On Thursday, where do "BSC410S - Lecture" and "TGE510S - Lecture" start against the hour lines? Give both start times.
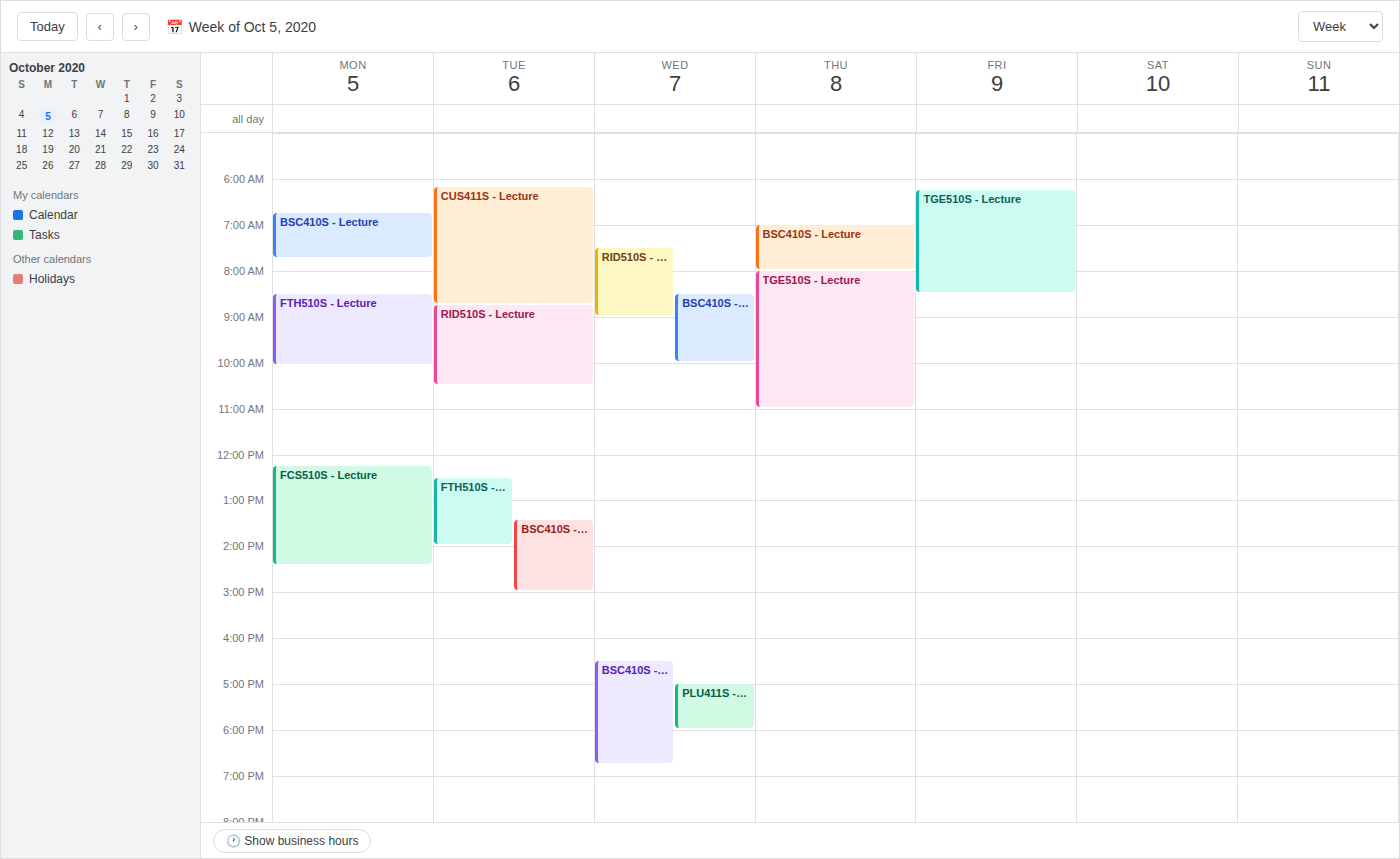
"BSC410S - Lecture": 7:00 AM, exactly on the 7 AM line. "TGE510S - Lecture": 8:00 AM, exactly on the 8 AM line.